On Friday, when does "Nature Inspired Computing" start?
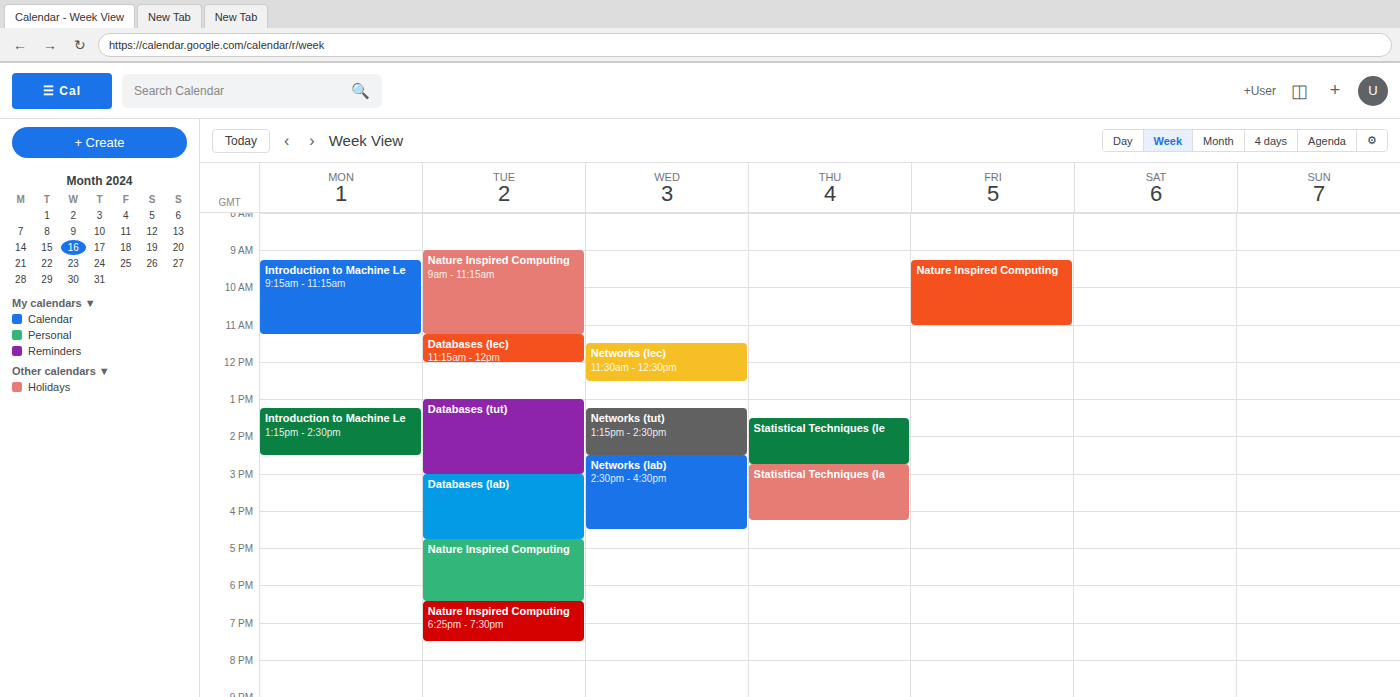
9:15 AM